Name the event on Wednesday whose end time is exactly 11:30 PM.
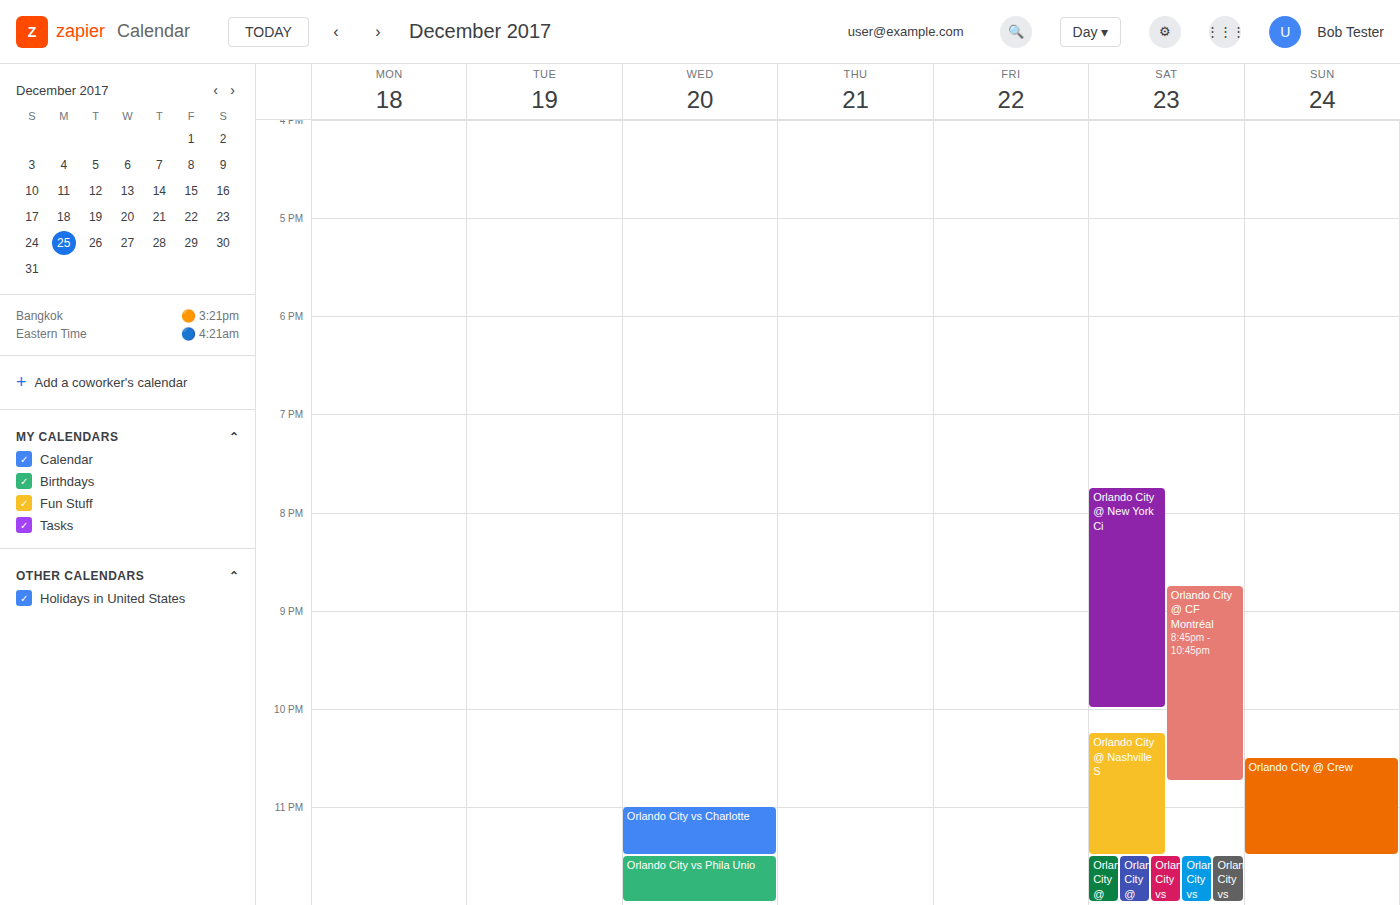
"Orlando City vs Charlotte"